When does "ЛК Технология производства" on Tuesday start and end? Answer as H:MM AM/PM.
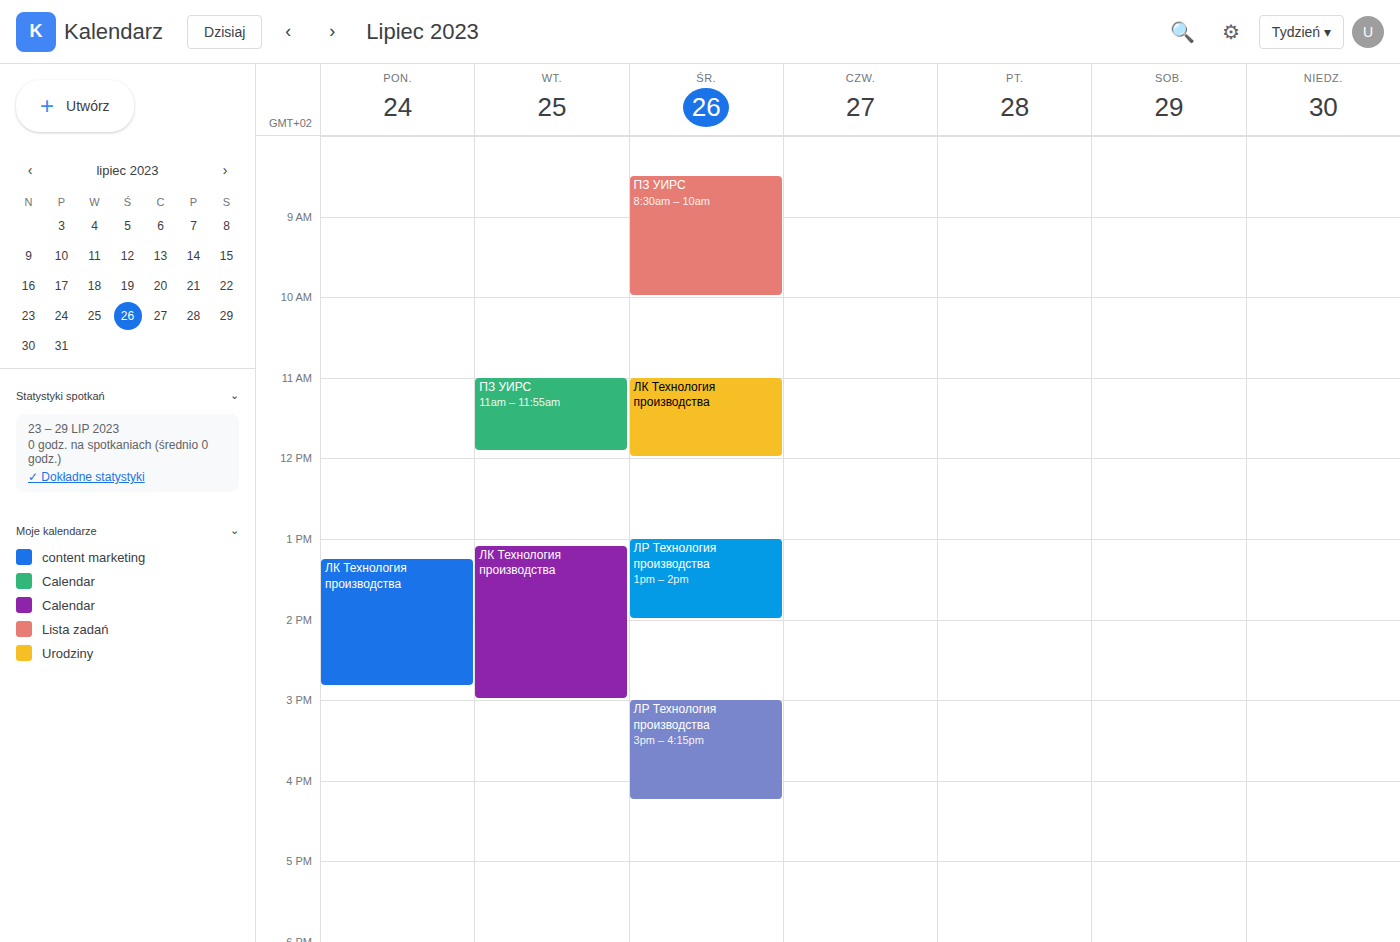
1:05 PM to 3:00 PM